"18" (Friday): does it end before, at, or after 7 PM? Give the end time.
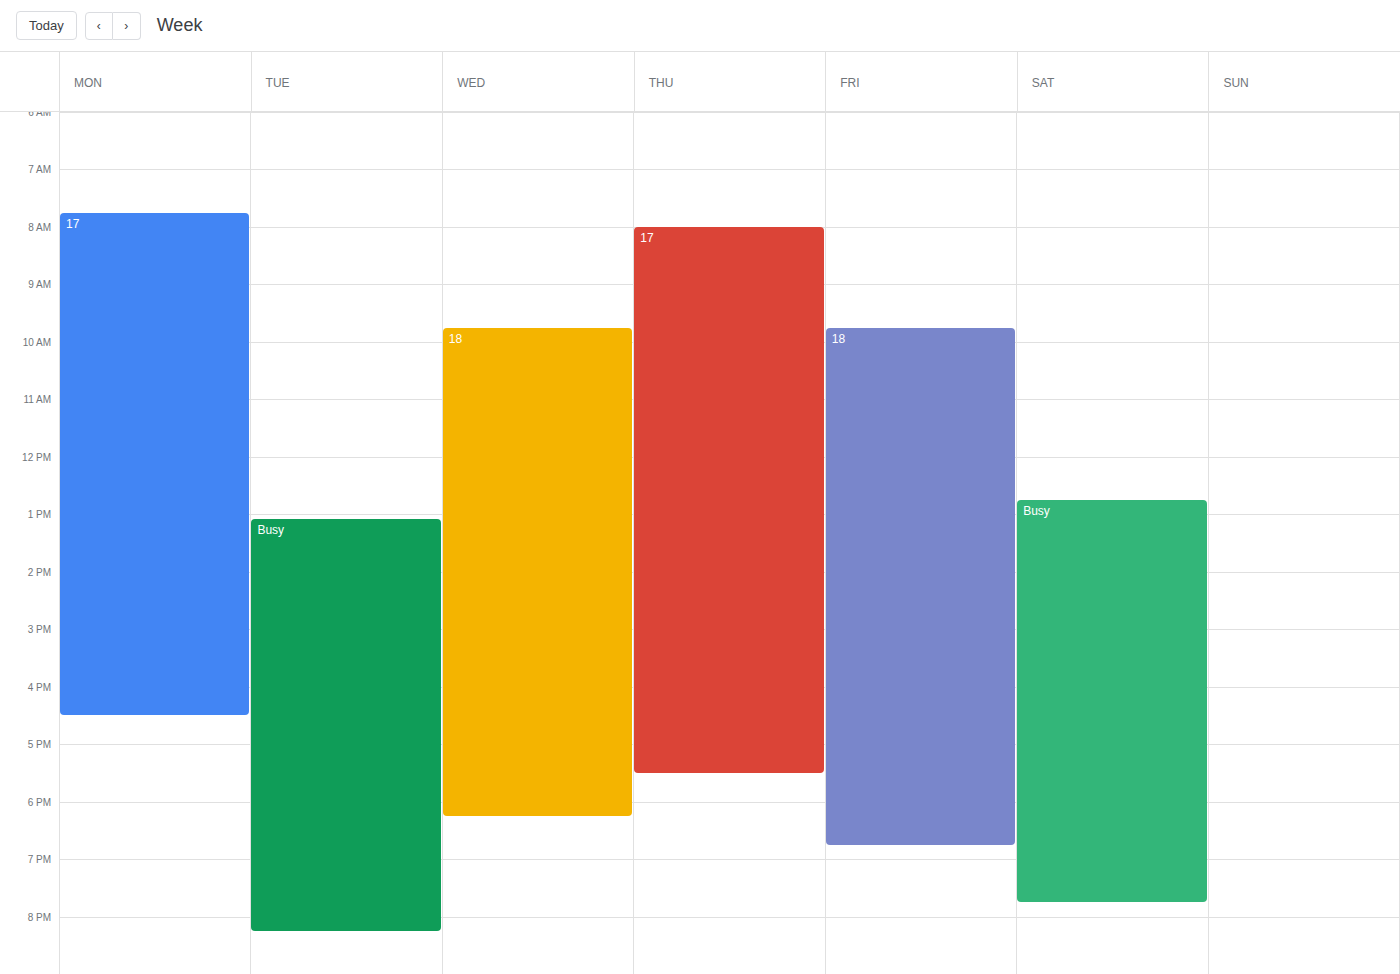
6:45 PM -- before 7 PM, 15 minutes above the 7 PM line.